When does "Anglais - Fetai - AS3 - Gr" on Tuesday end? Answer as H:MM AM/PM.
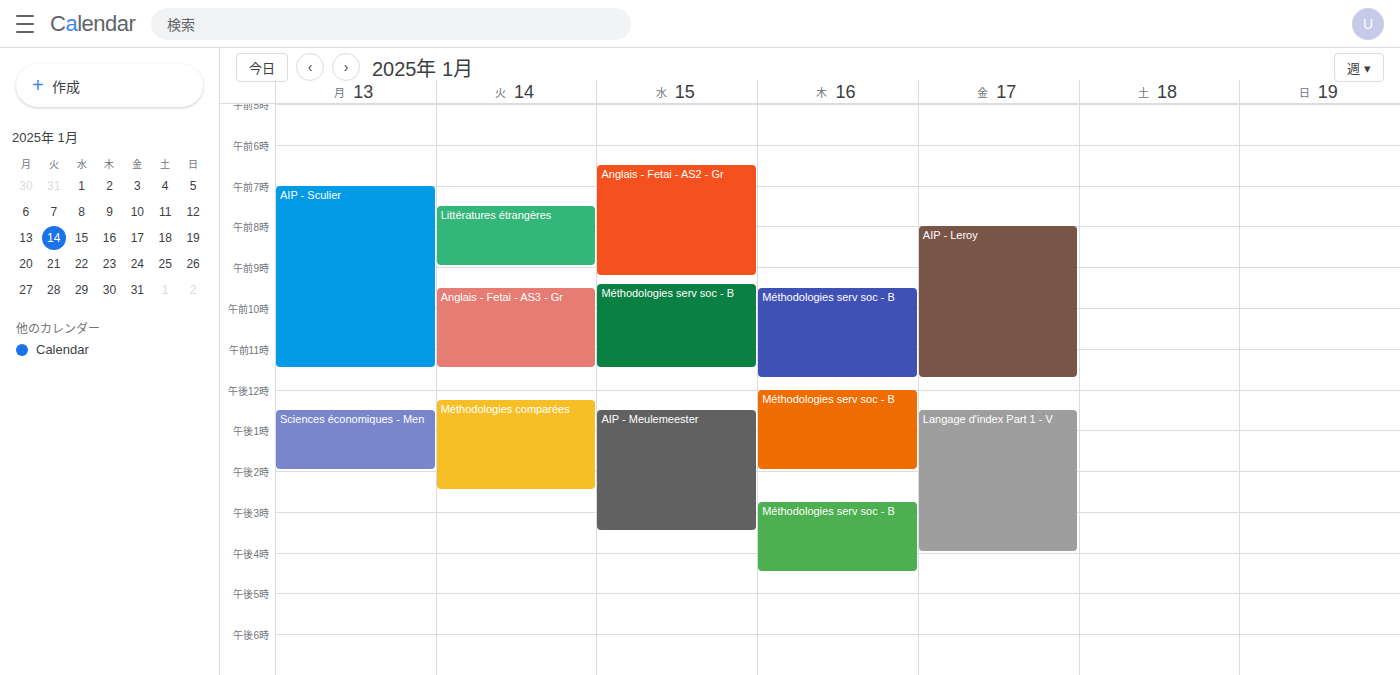
11:30 AM